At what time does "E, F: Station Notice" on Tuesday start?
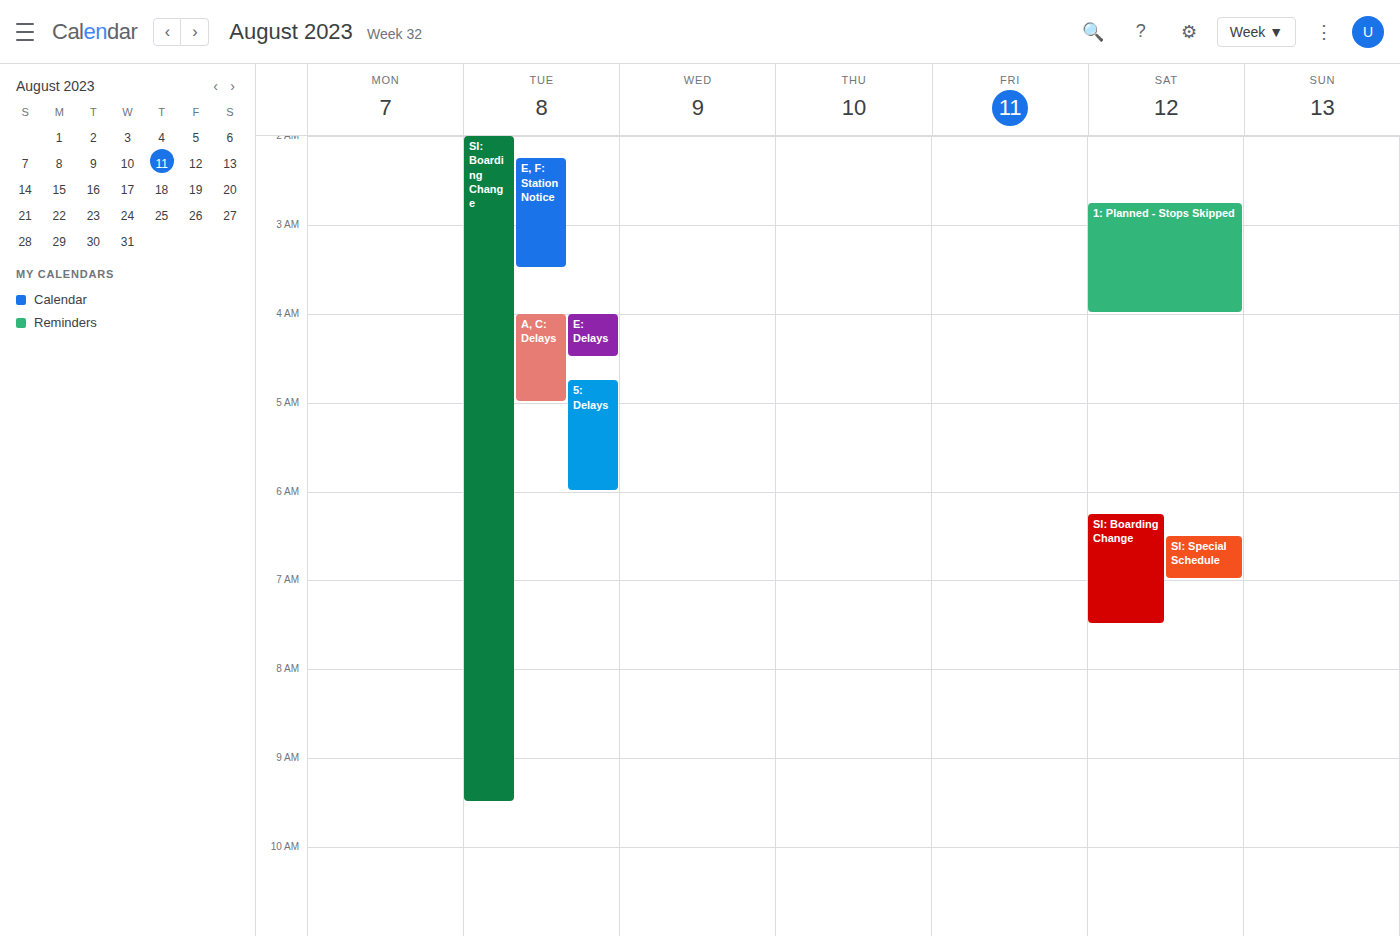
2:15 AM